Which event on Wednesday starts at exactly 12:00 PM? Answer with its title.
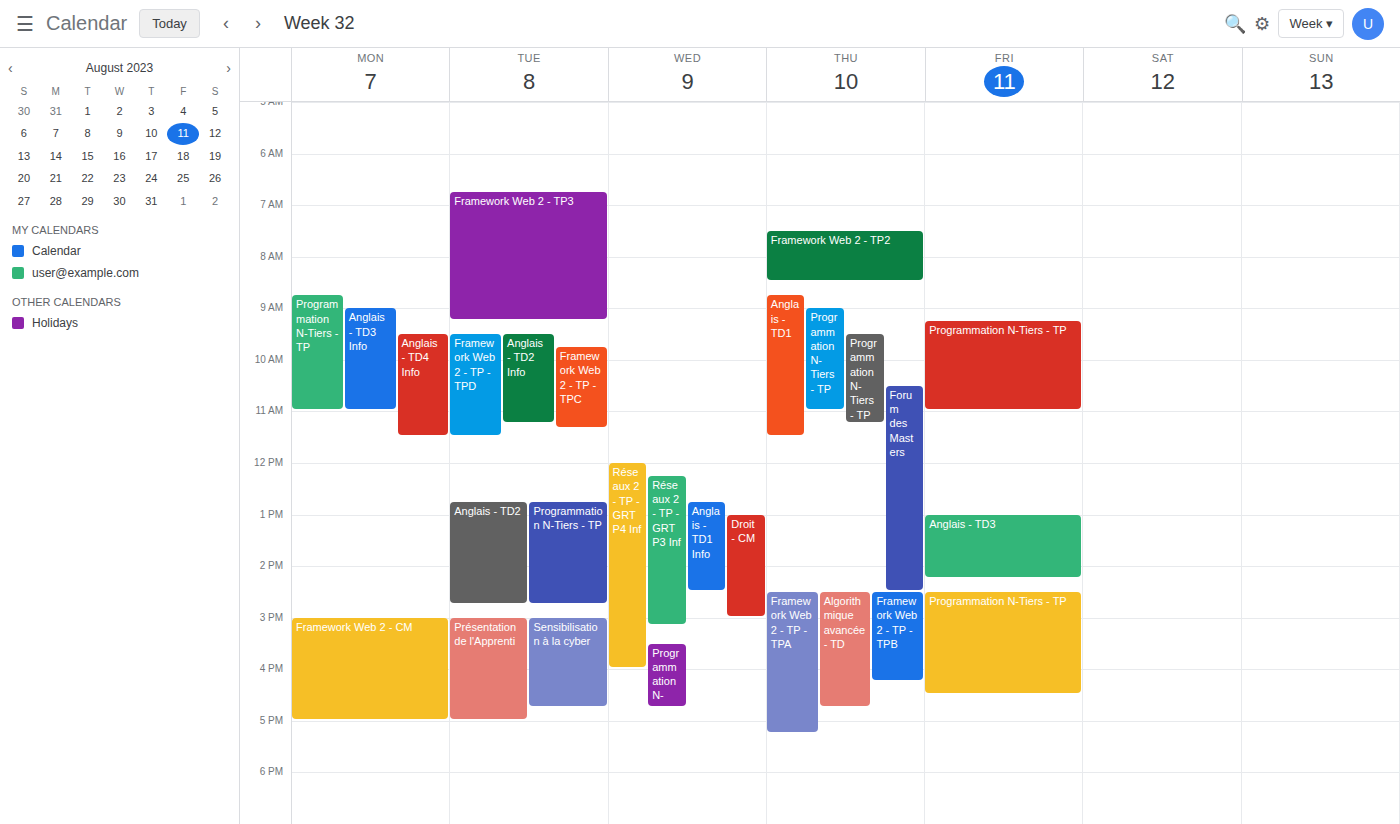
"Réseaux 2 - TP - GRTP4 Inf"